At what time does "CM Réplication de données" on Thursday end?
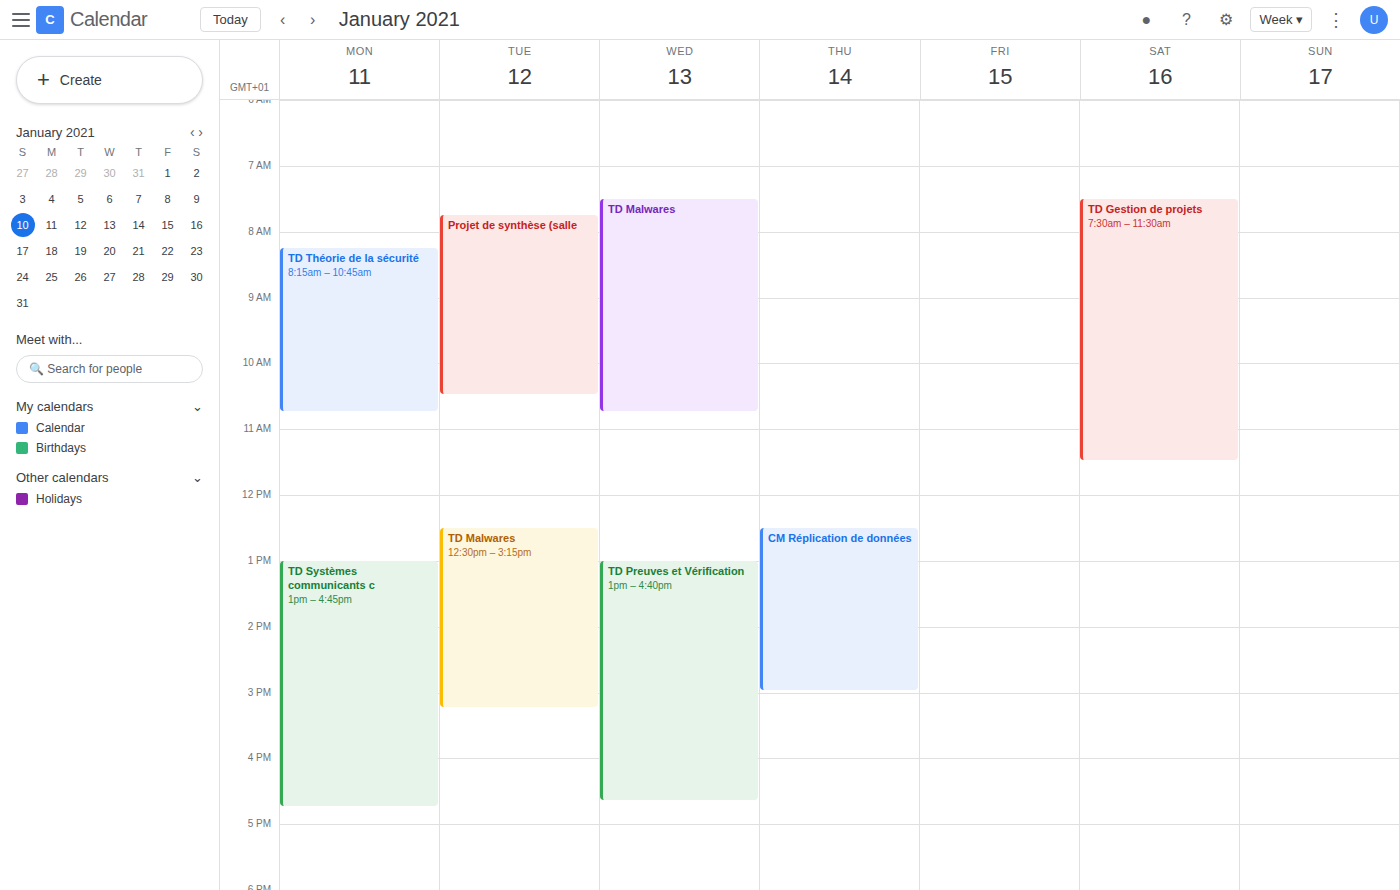
3:00 PM